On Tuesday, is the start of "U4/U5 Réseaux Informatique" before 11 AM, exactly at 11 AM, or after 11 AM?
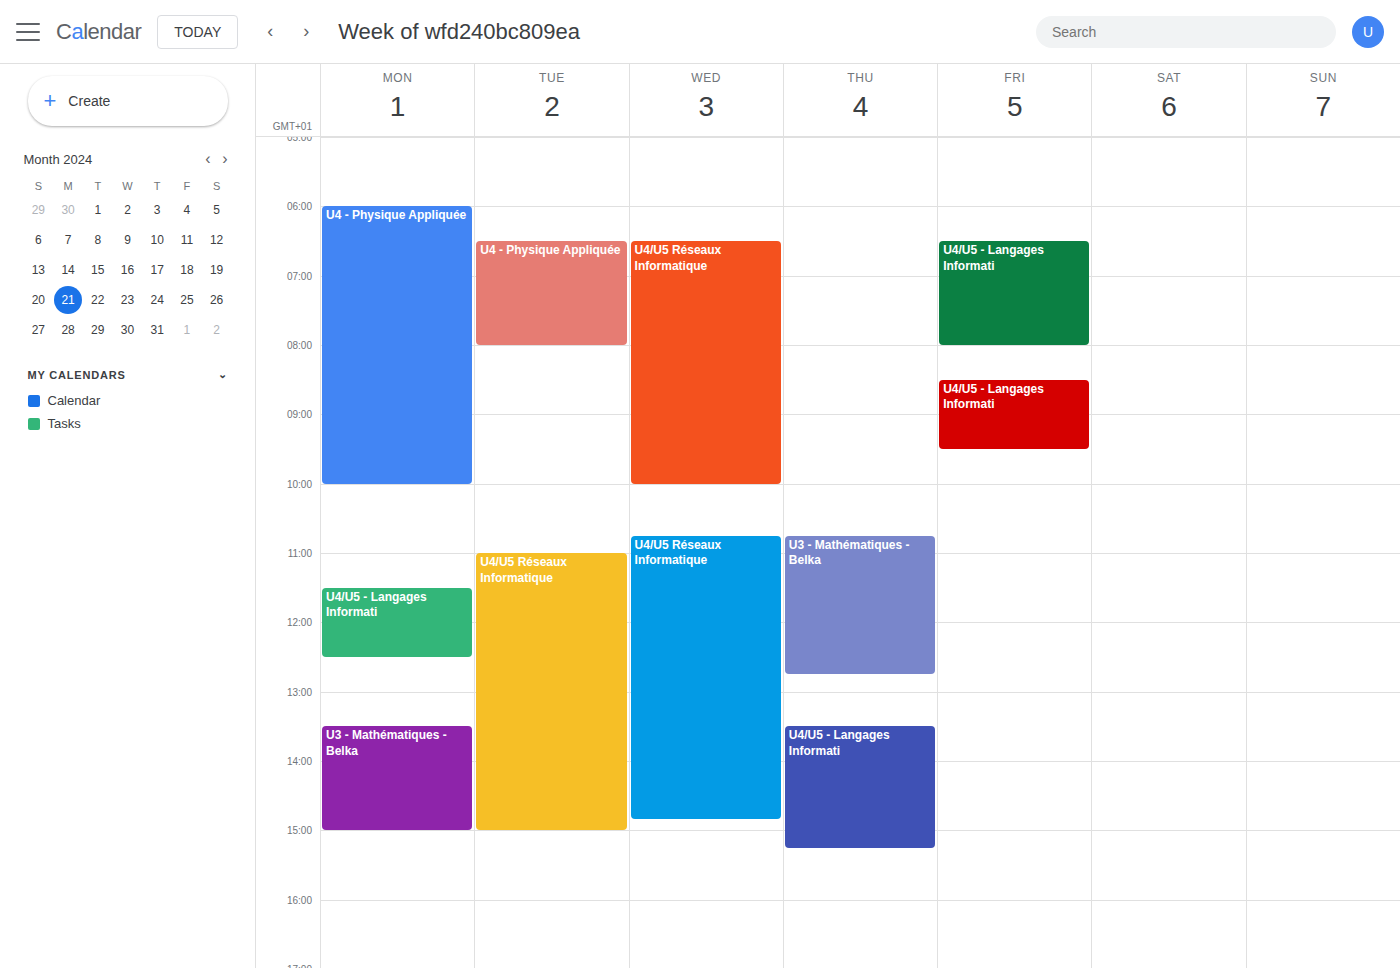
11:00 AM -- exactly at 11 AM, on the 11 AM line.